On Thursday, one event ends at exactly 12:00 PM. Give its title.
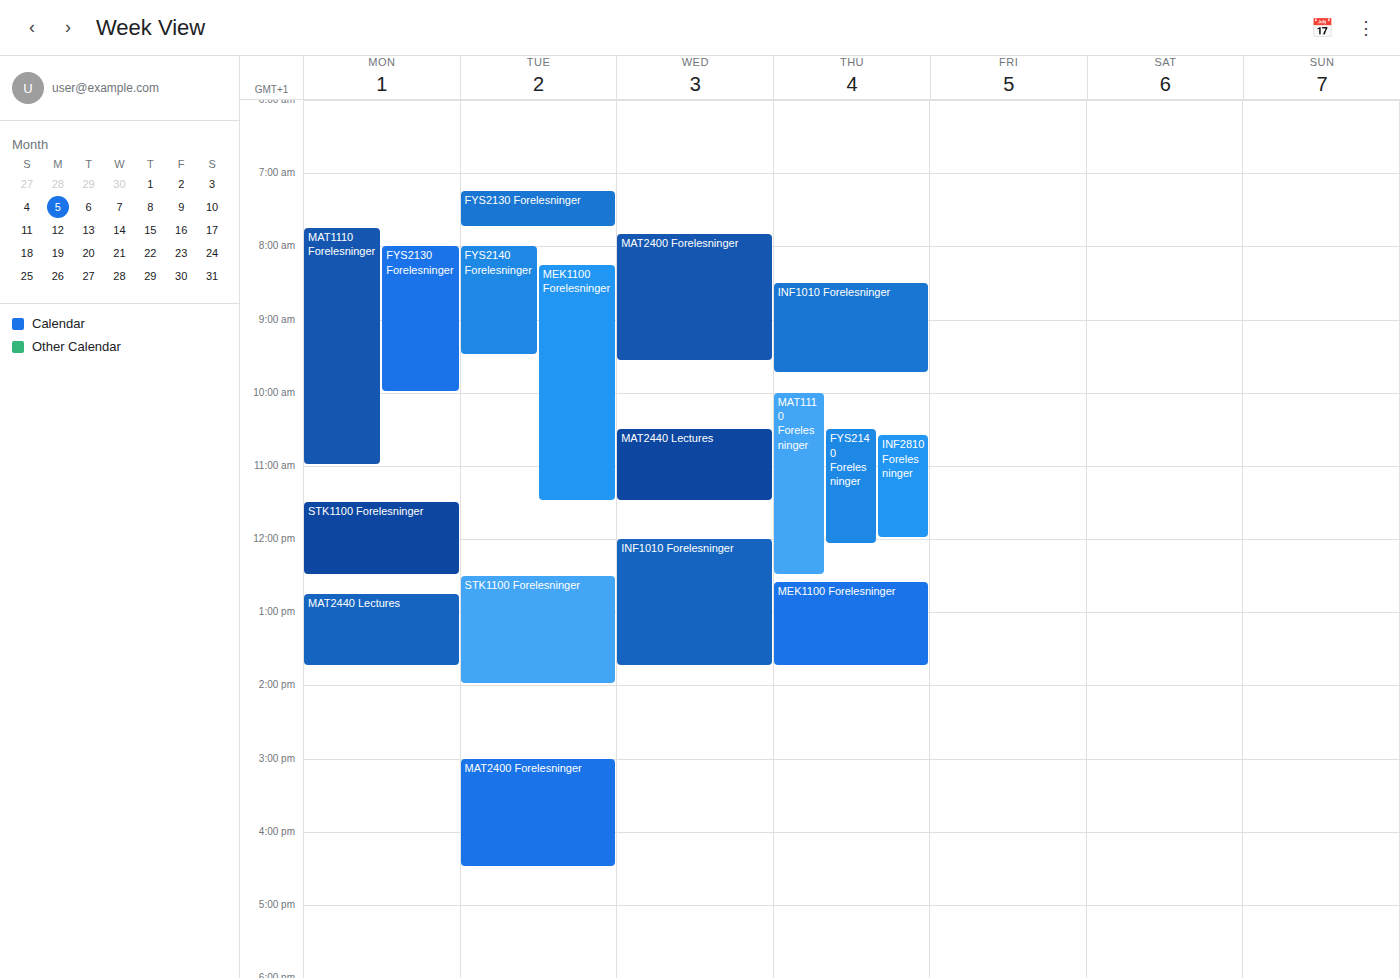
"INF2810 Forelesninger"